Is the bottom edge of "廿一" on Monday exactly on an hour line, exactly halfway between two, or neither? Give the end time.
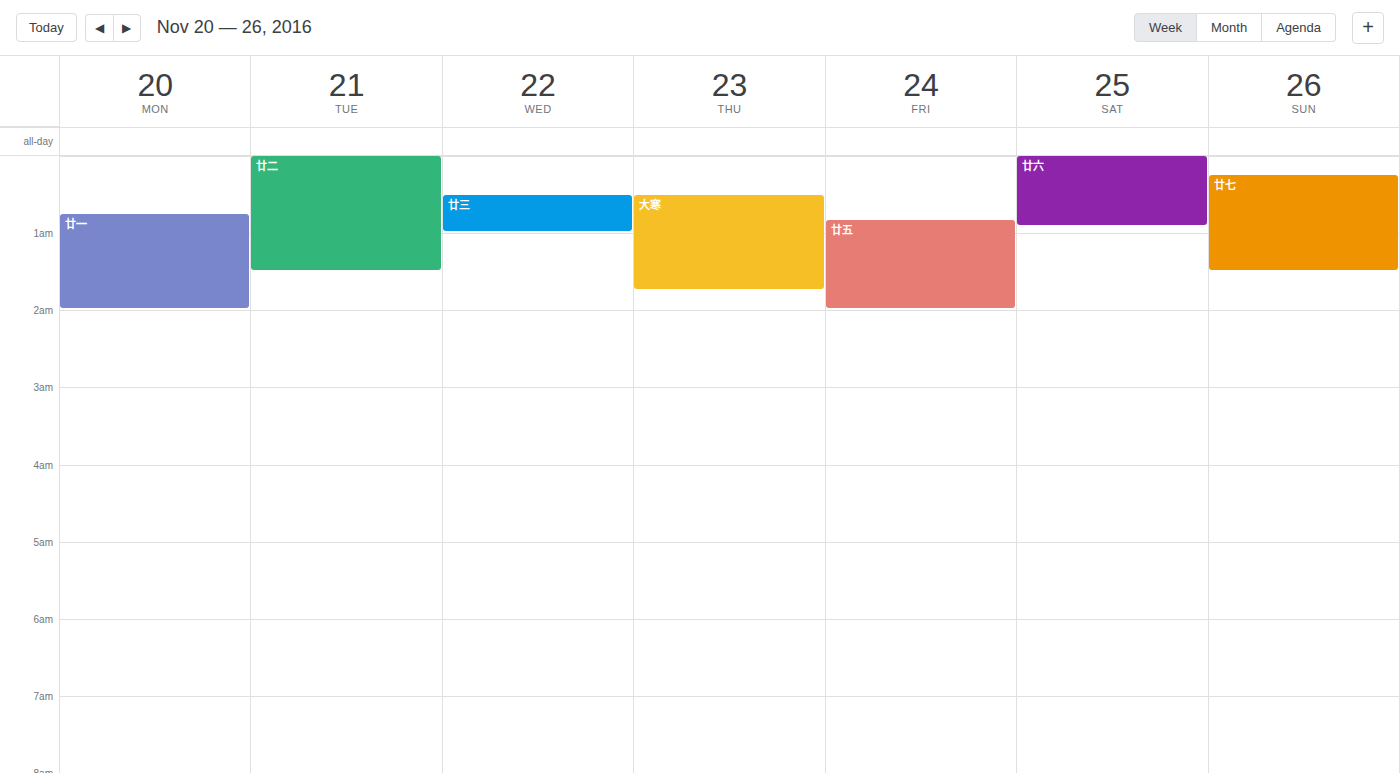
2:00 AM -- exactly on the 2 AM line.